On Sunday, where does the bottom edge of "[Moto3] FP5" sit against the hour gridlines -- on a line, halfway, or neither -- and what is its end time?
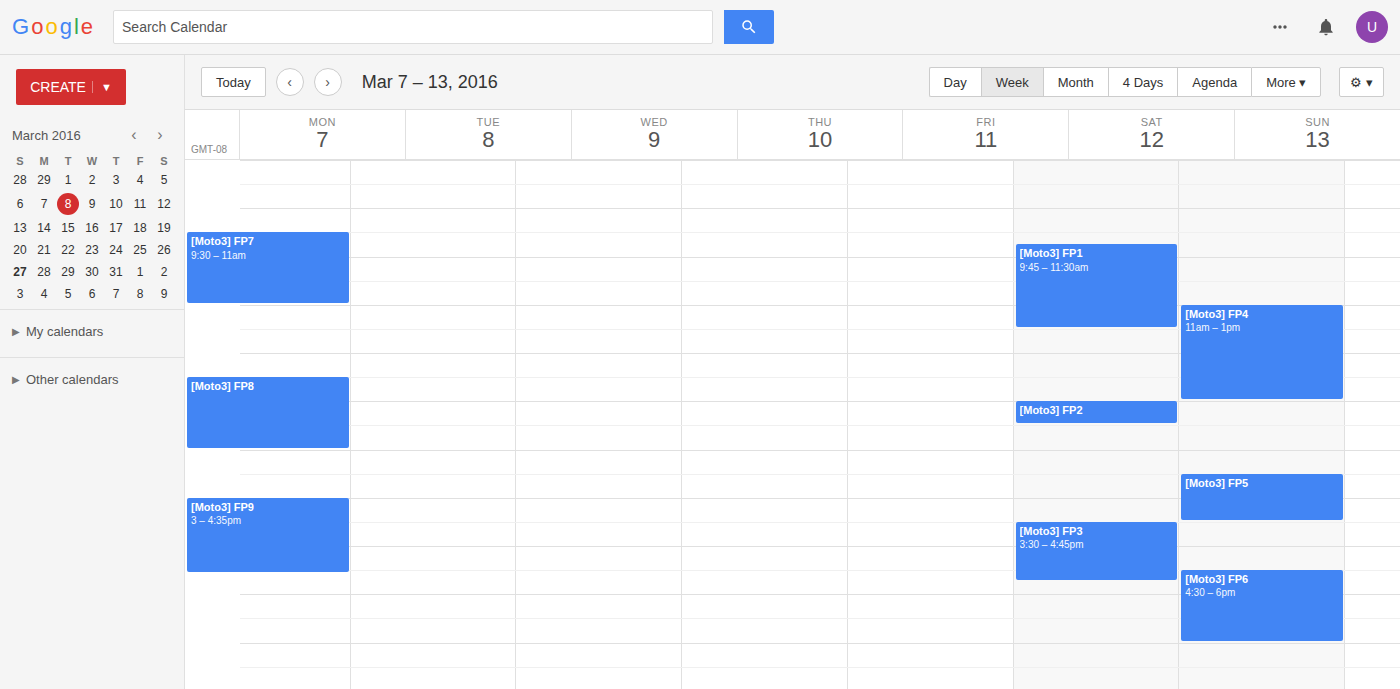
3:30 PM -- halfway between the 3 PM and 4 PM lines.